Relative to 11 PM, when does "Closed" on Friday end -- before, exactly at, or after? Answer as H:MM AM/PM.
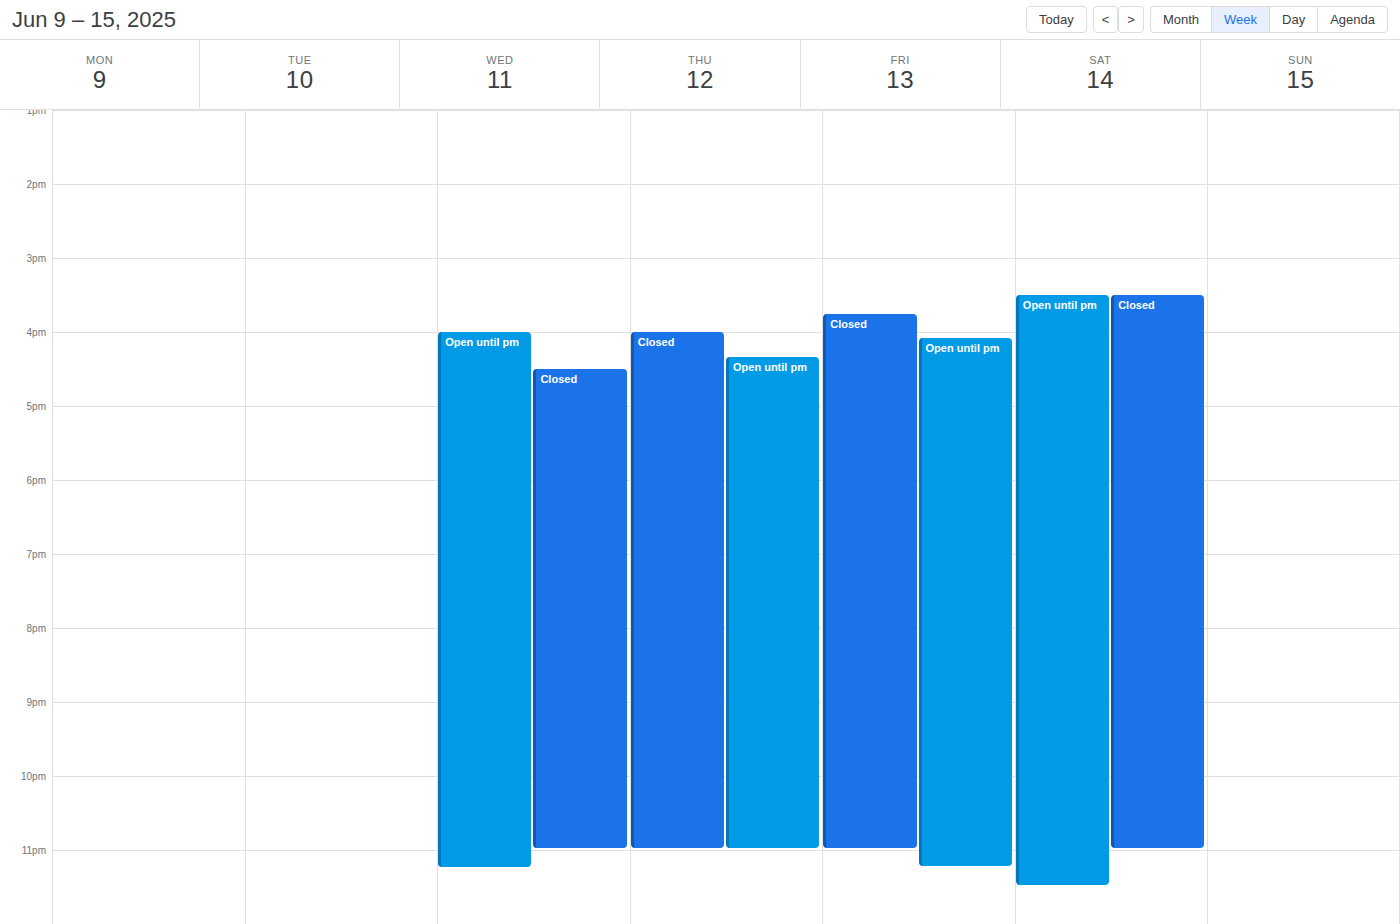
11:00 PM -- exactly at 11 PM, on the 11 PM line.